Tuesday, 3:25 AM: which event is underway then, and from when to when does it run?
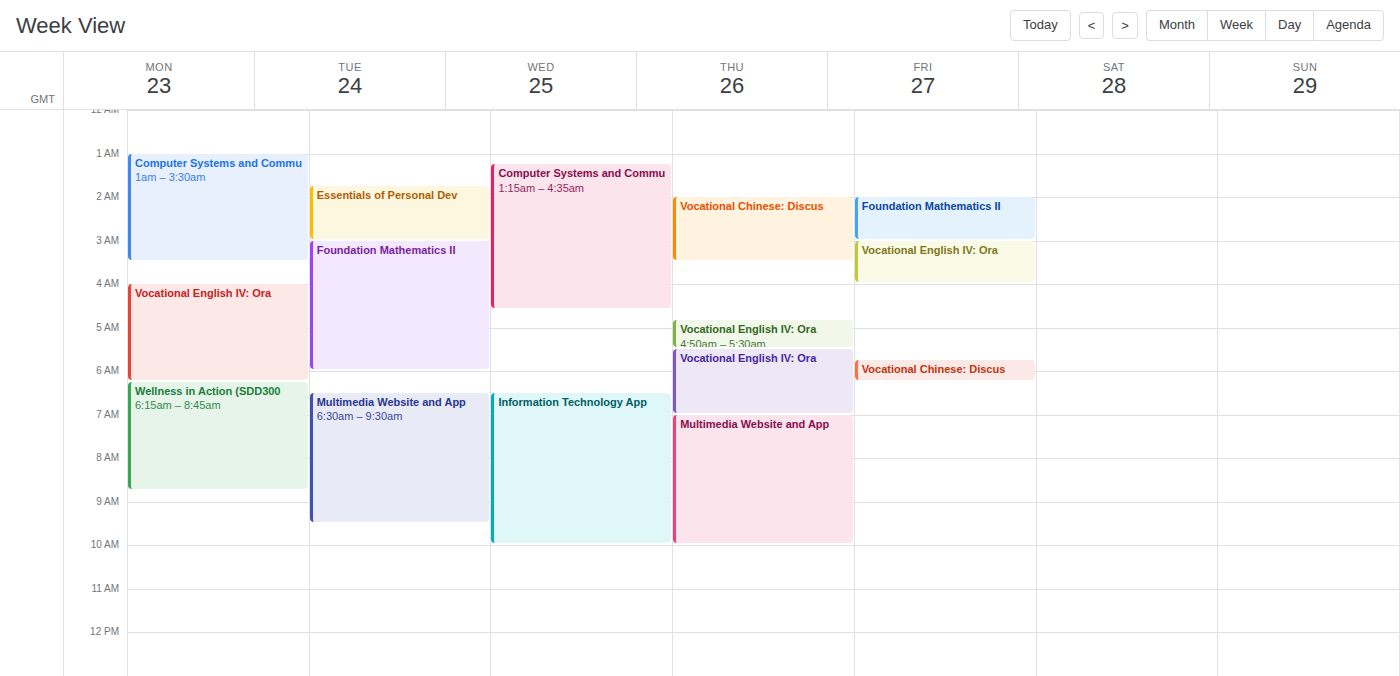
"Foundation Mathematics II", 3:00 AM to 6:00 AM